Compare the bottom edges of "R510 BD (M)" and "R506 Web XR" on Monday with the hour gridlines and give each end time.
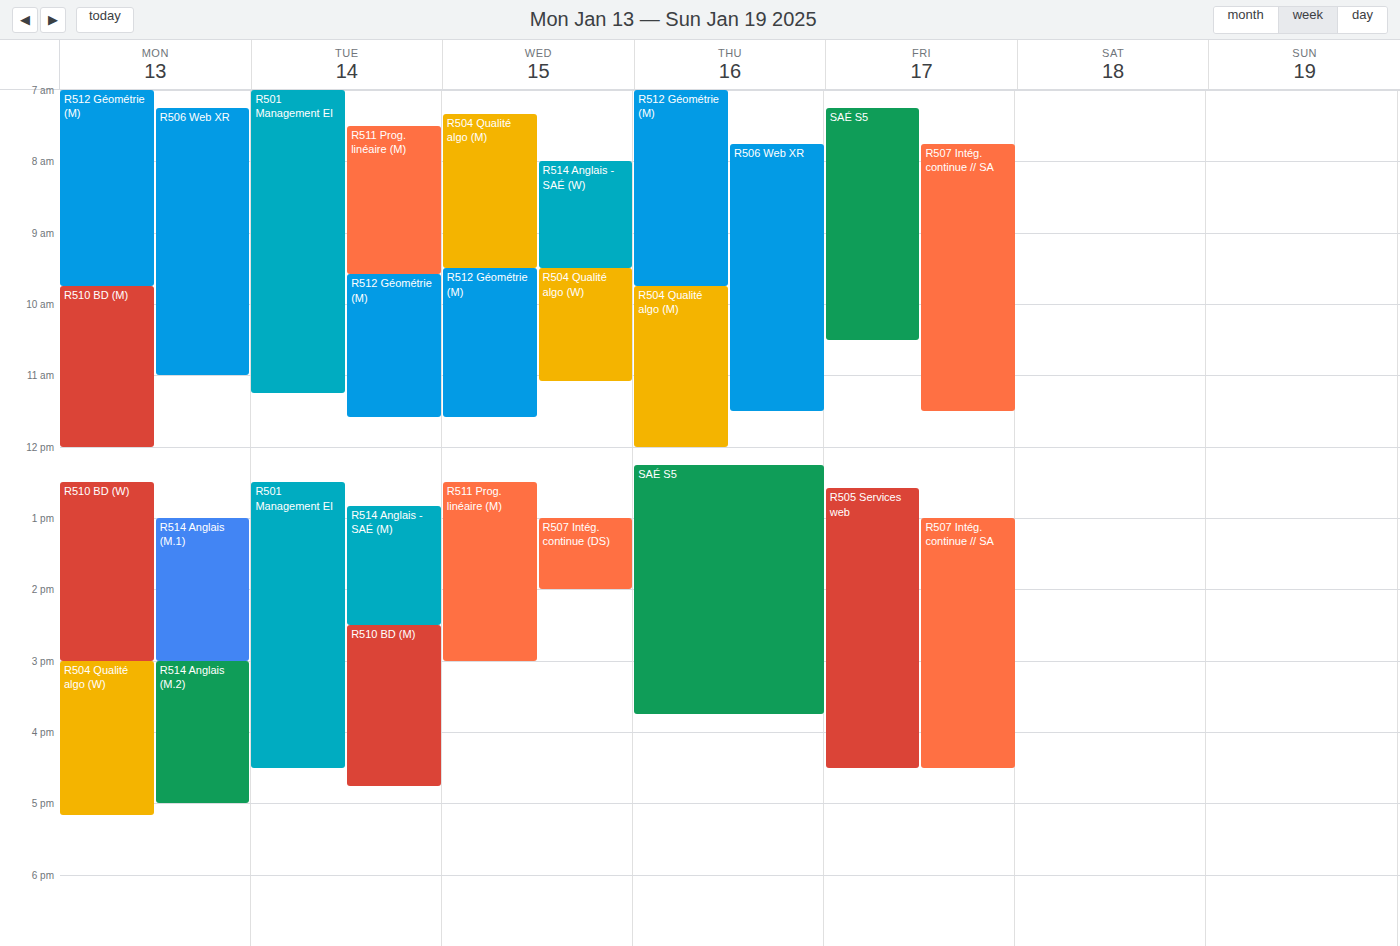
"R510 BD (M)": 12:00, exactly on the 12:00 line. "R506 Web XR": 11:00, exactly on the 11:00 line.